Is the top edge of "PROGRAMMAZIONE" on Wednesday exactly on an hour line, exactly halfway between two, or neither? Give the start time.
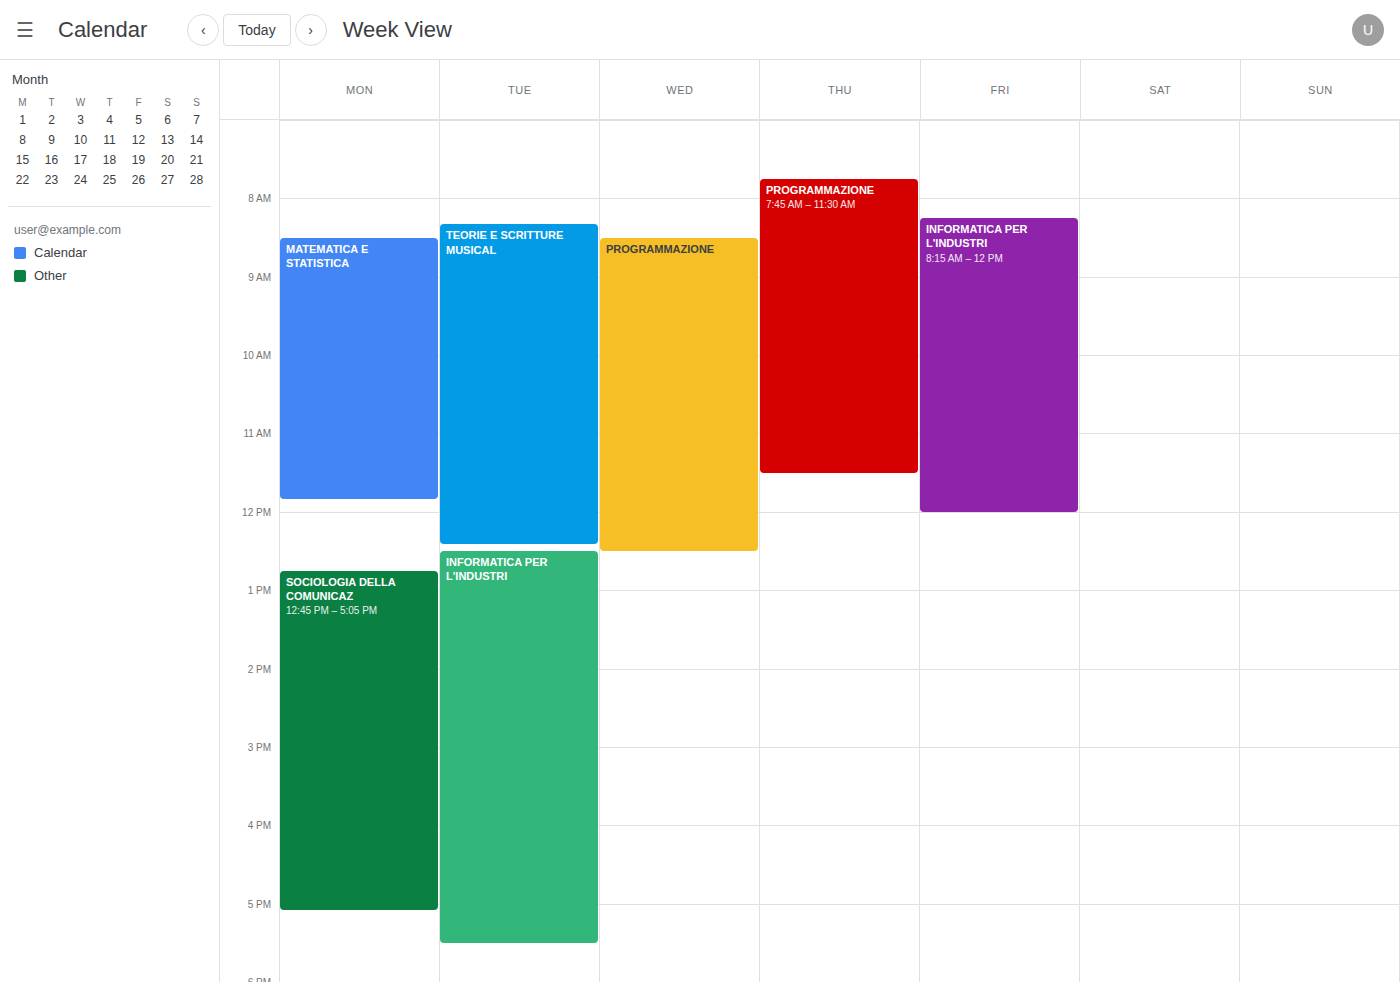
8:30 AM -- halfway between the 8 AM and 9 AM lines.